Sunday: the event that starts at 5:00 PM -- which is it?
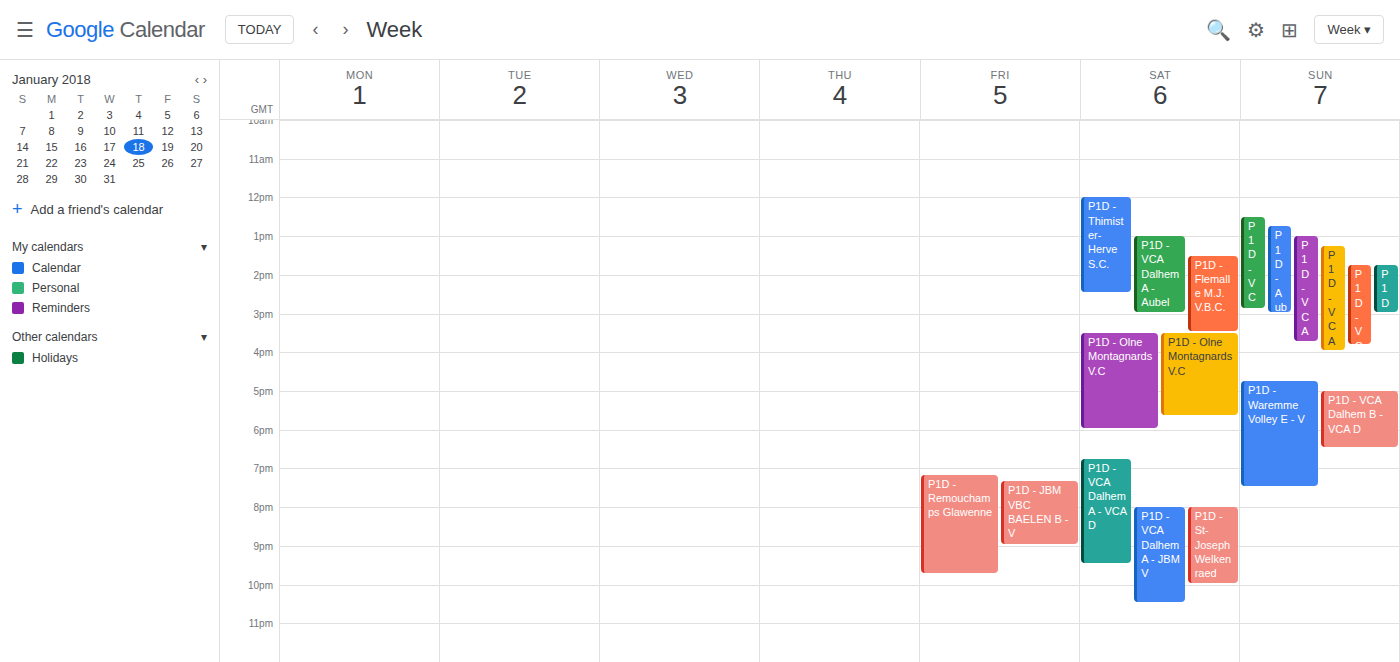
"P1D - VCA Dalhem B - VCA D"